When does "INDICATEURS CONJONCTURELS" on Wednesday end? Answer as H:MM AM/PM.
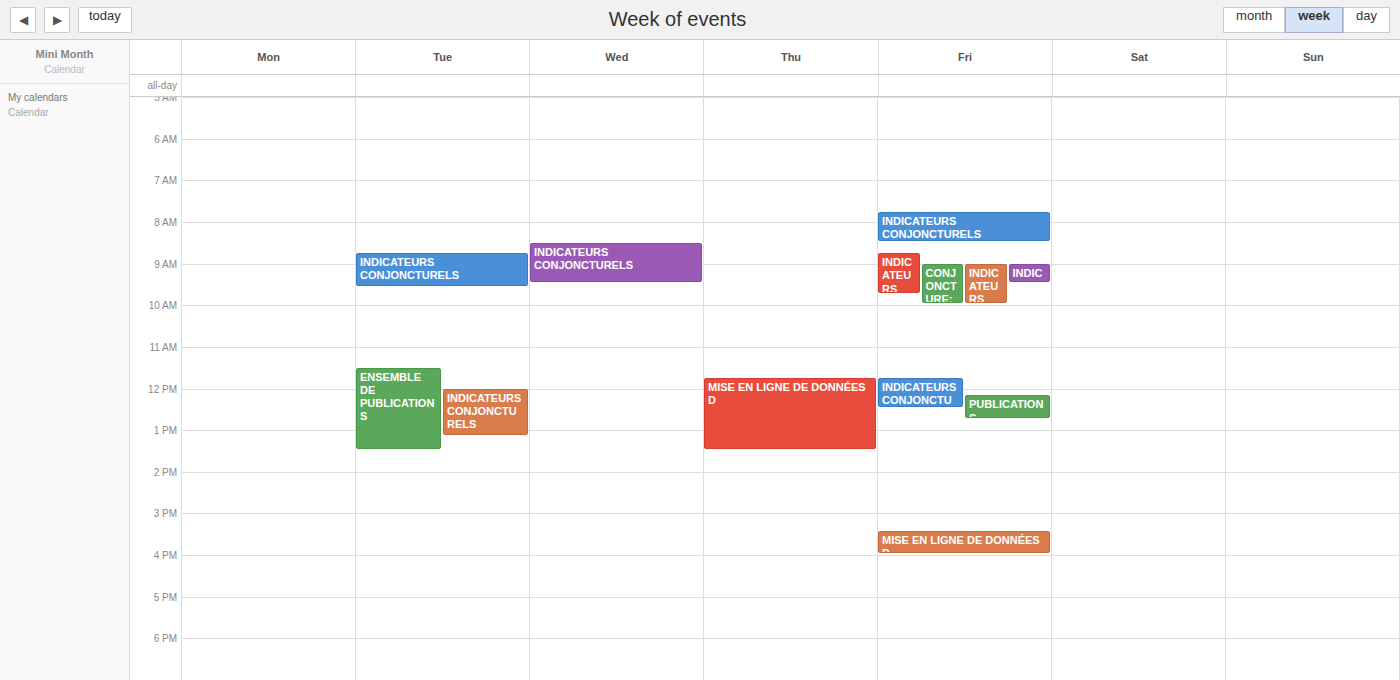
9:30 AM